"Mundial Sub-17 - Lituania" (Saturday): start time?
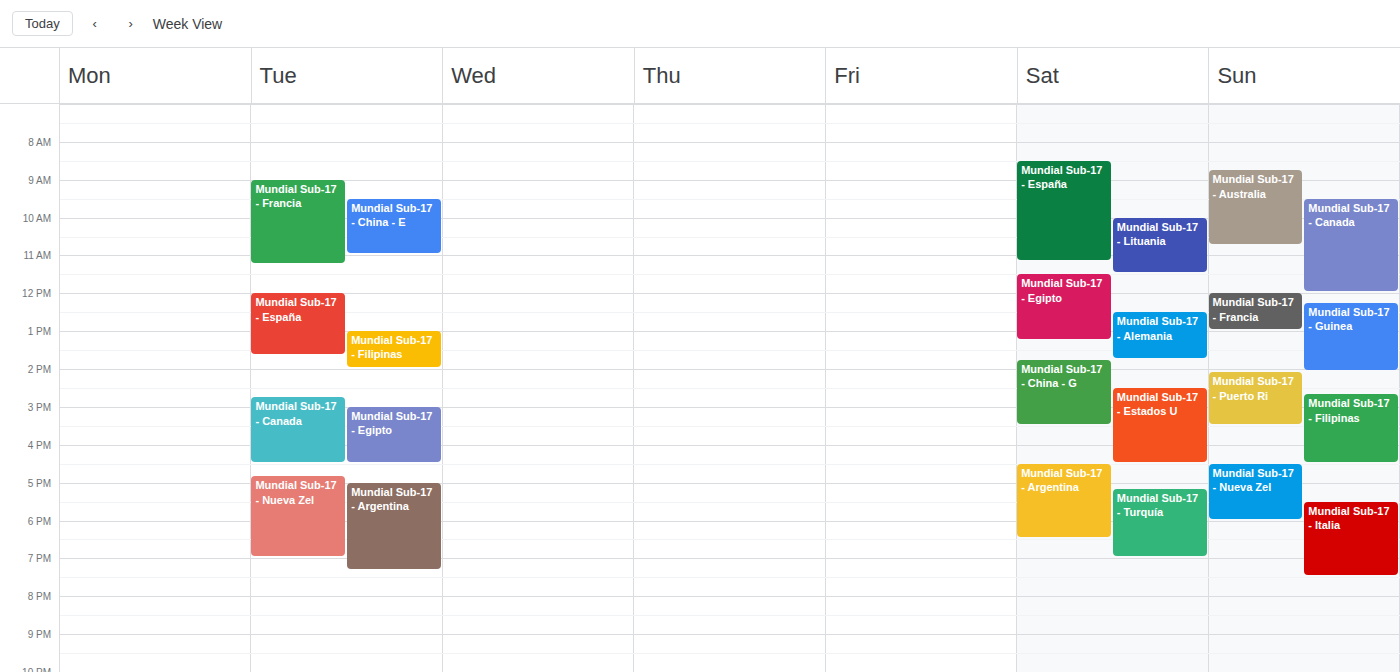
10:00 AM